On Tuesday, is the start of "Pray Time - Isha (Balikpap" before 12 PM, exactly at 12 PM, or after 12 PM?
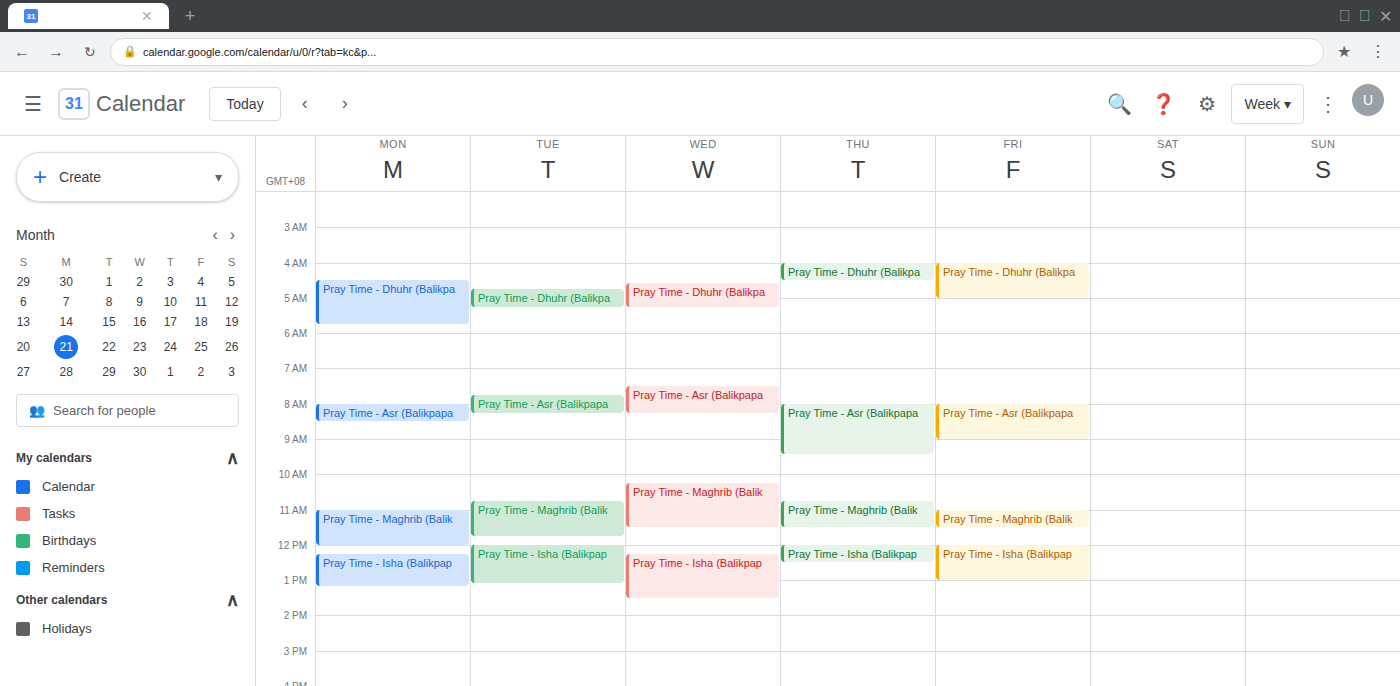
12:00 PM -- exactly at 12 PM, on the 12 PM line.